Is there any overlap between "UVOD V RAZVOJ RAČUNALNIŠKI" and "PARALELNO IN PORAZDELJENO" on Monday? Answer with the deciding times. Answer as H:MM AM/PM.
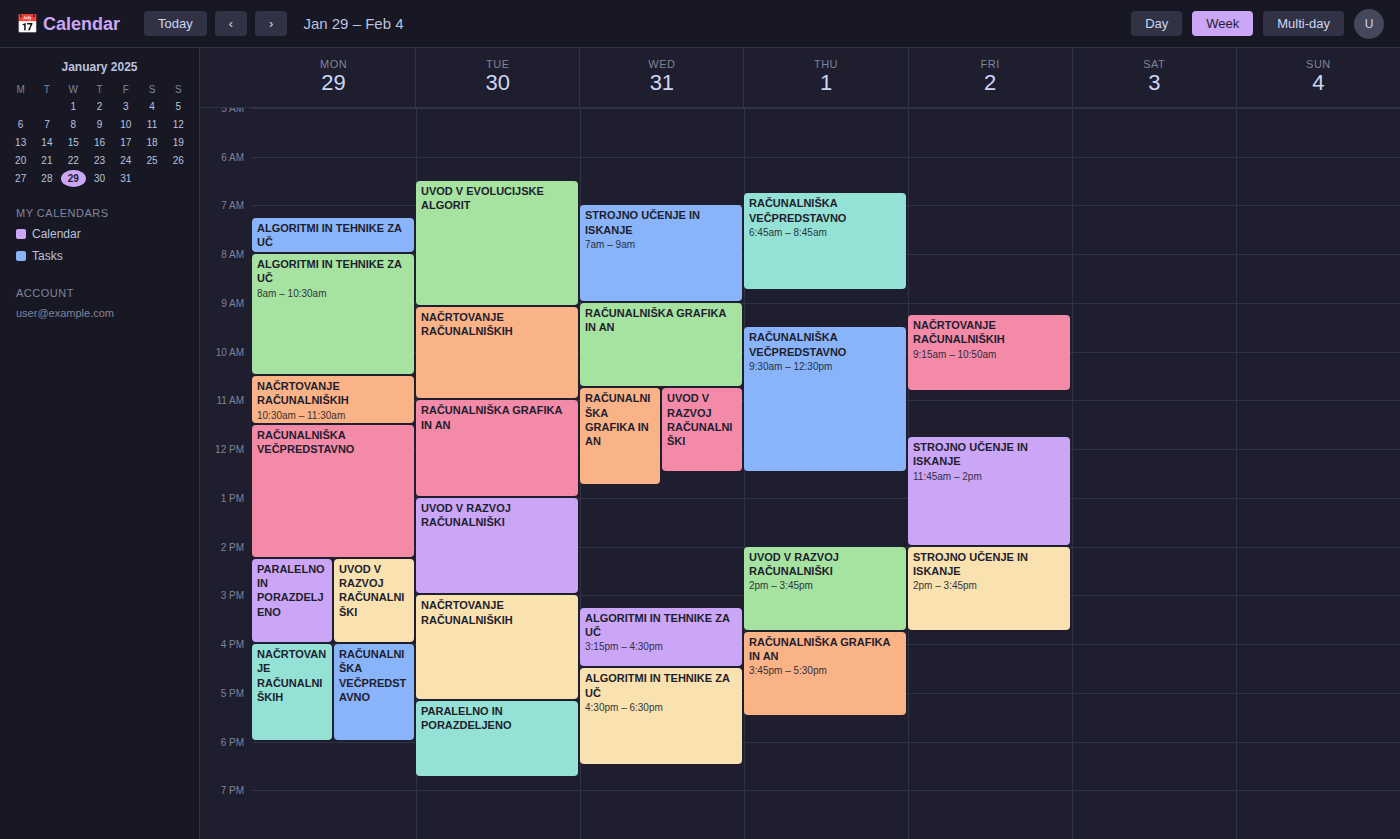
"PARALELNO IN PORAZDELJENO" runs 2:15 PM to 4:00 PM, inside "UVOD V RAZVOJ RAČUNALNIŠKI" -- they overlap.